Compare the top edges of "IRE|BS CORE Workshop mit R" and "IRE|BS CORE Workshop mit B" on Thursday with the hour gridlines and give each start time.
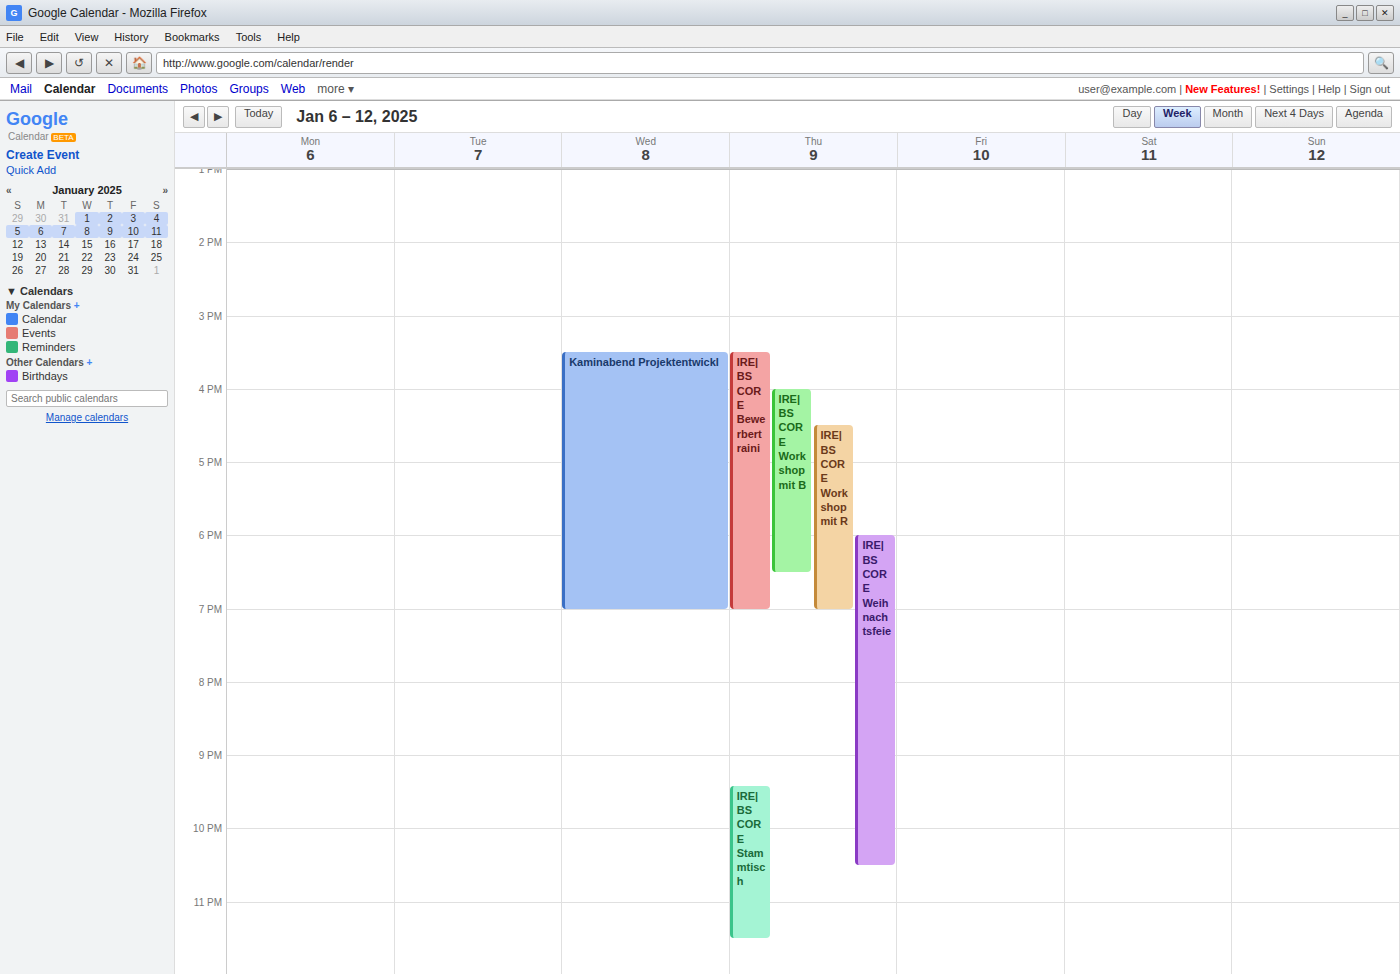
"IRE|BS CORE Workshop mit R": 4:30 PM, halfway between the 4 PM and 5 PM lines. "IRE|BS CORE Workshop mit B": 4:00 PM, exactly on the 4 PM line.